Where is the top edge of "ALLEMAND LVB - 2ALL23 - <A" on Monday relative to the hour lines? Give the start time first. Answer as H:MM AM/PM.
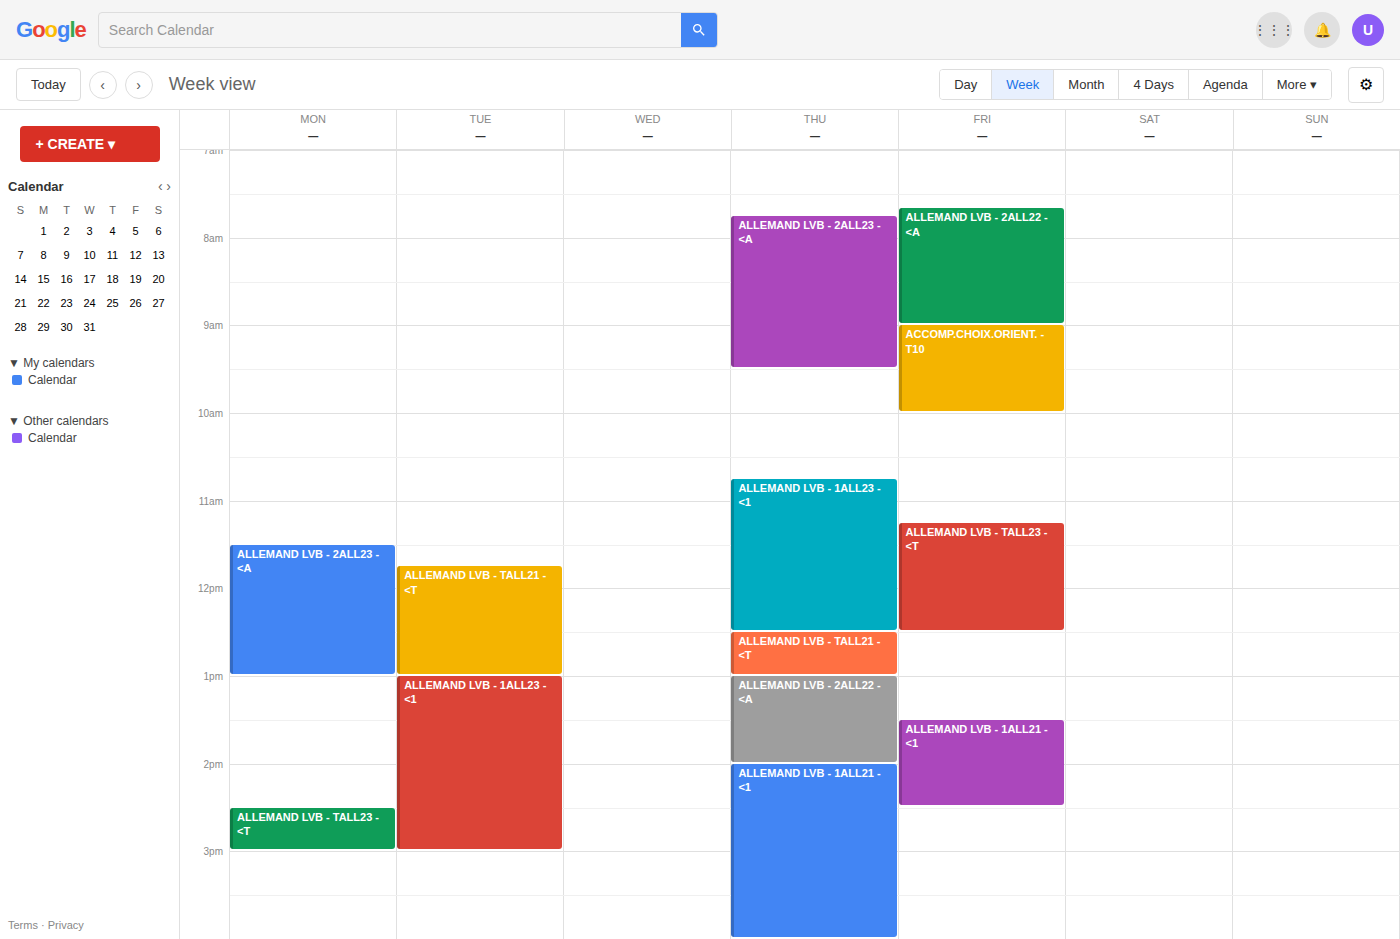
11:30 AM -- halfway between the 11 AM and 12 PM lines.